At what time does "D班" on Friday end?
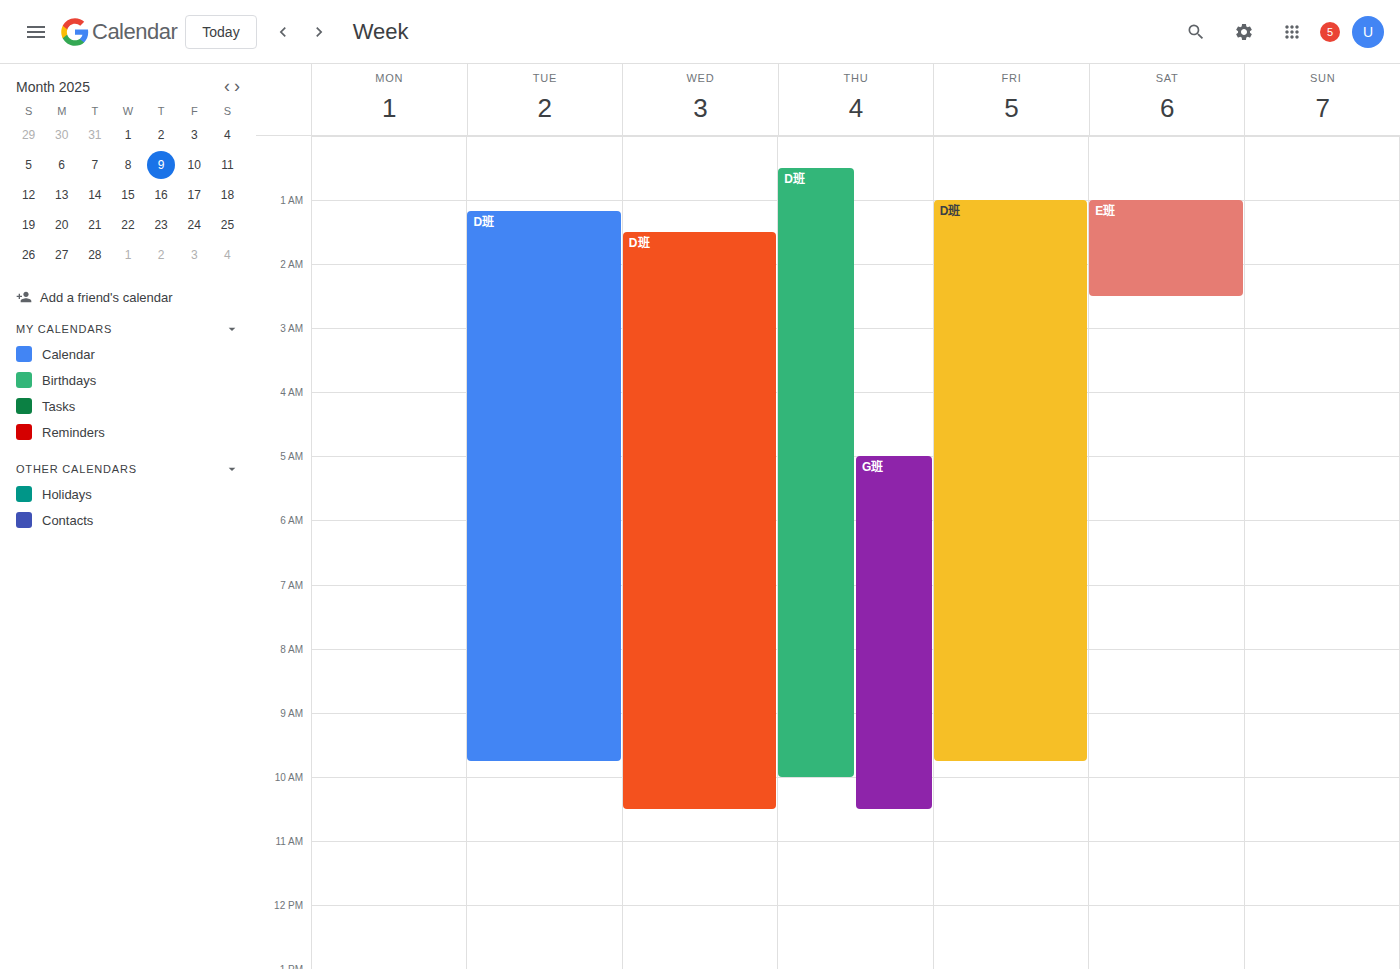
9:45 AM